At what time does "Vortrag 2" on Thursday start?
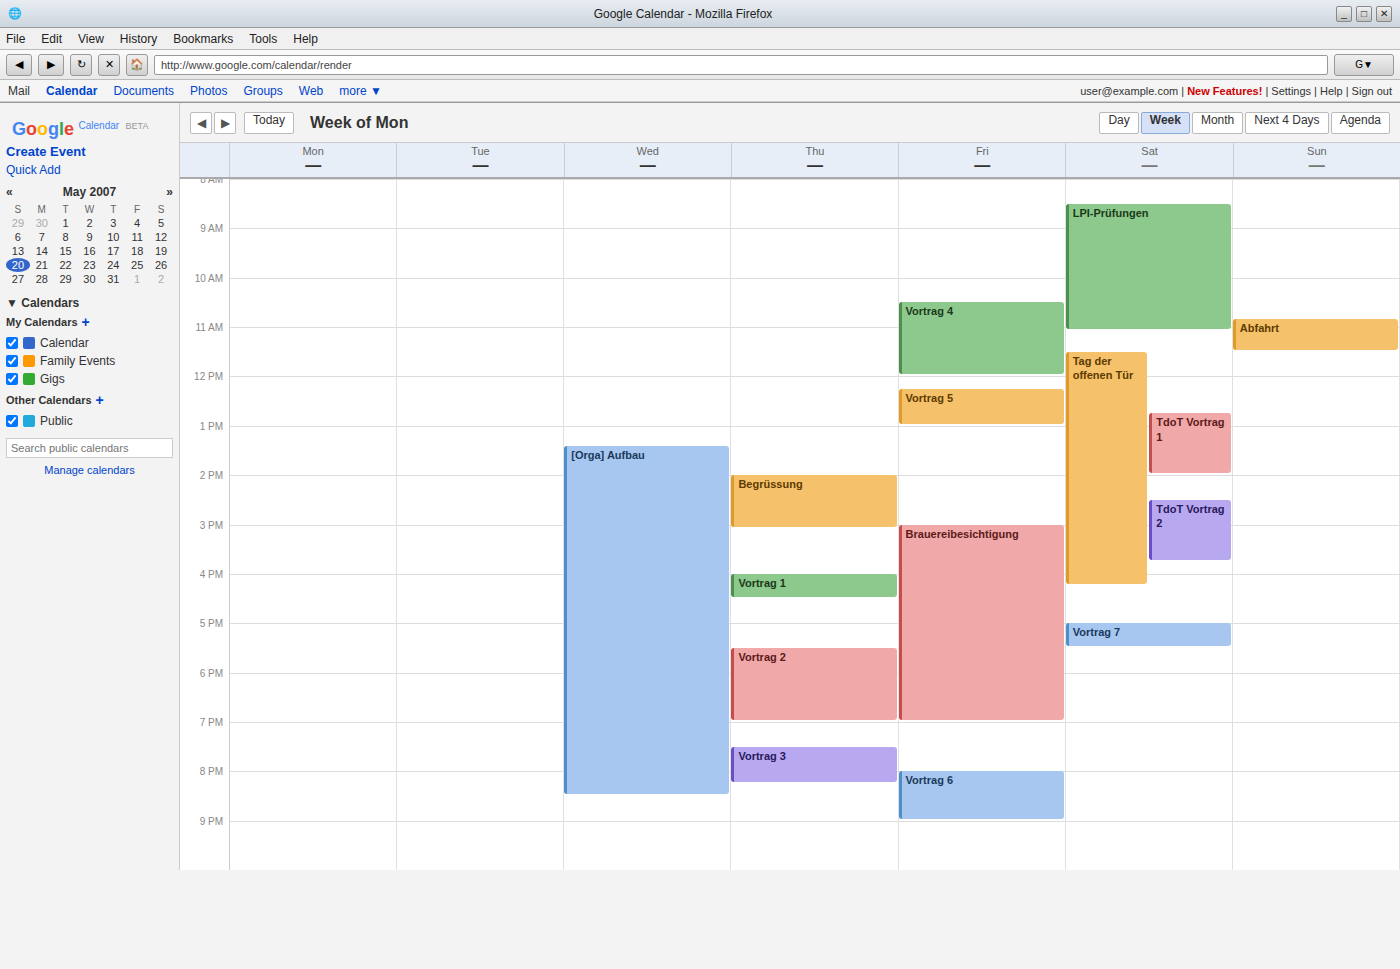
5:30 PM